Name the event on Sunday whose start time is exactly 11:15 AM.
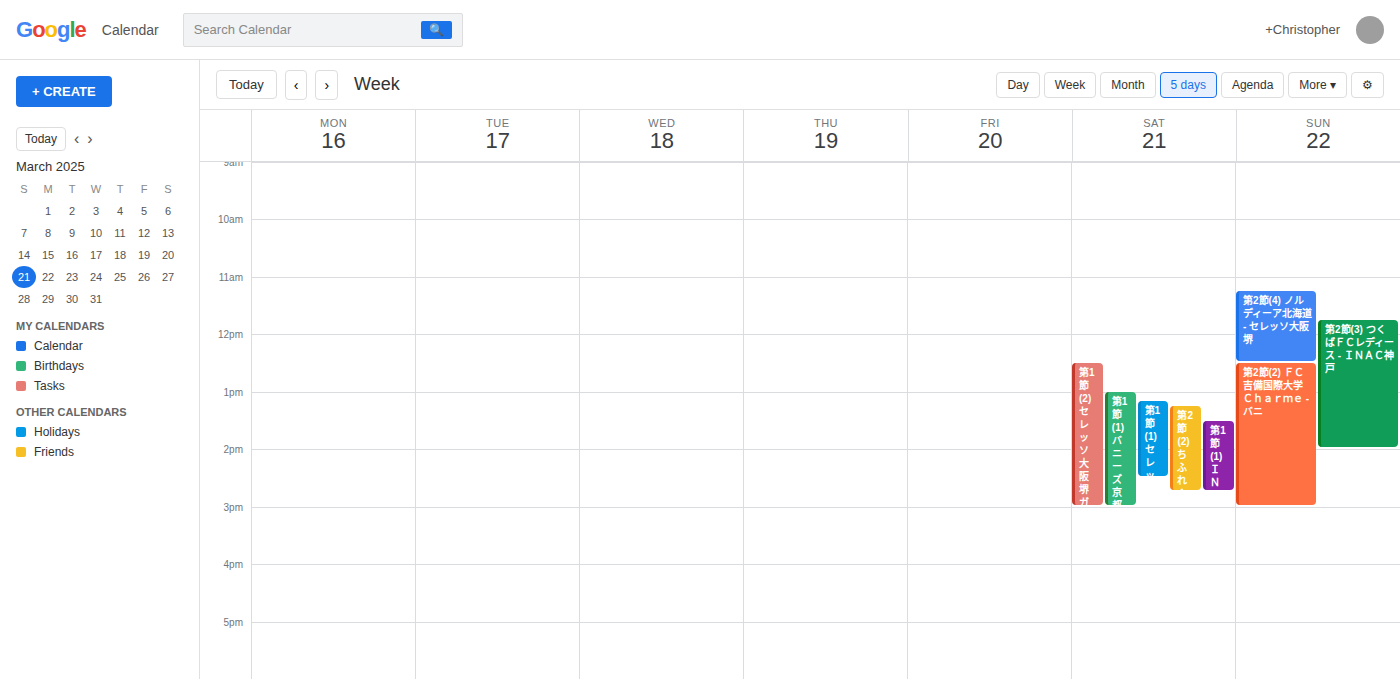
"第2節(4) ノルディーア北海道 - セレッソ大阪堺"